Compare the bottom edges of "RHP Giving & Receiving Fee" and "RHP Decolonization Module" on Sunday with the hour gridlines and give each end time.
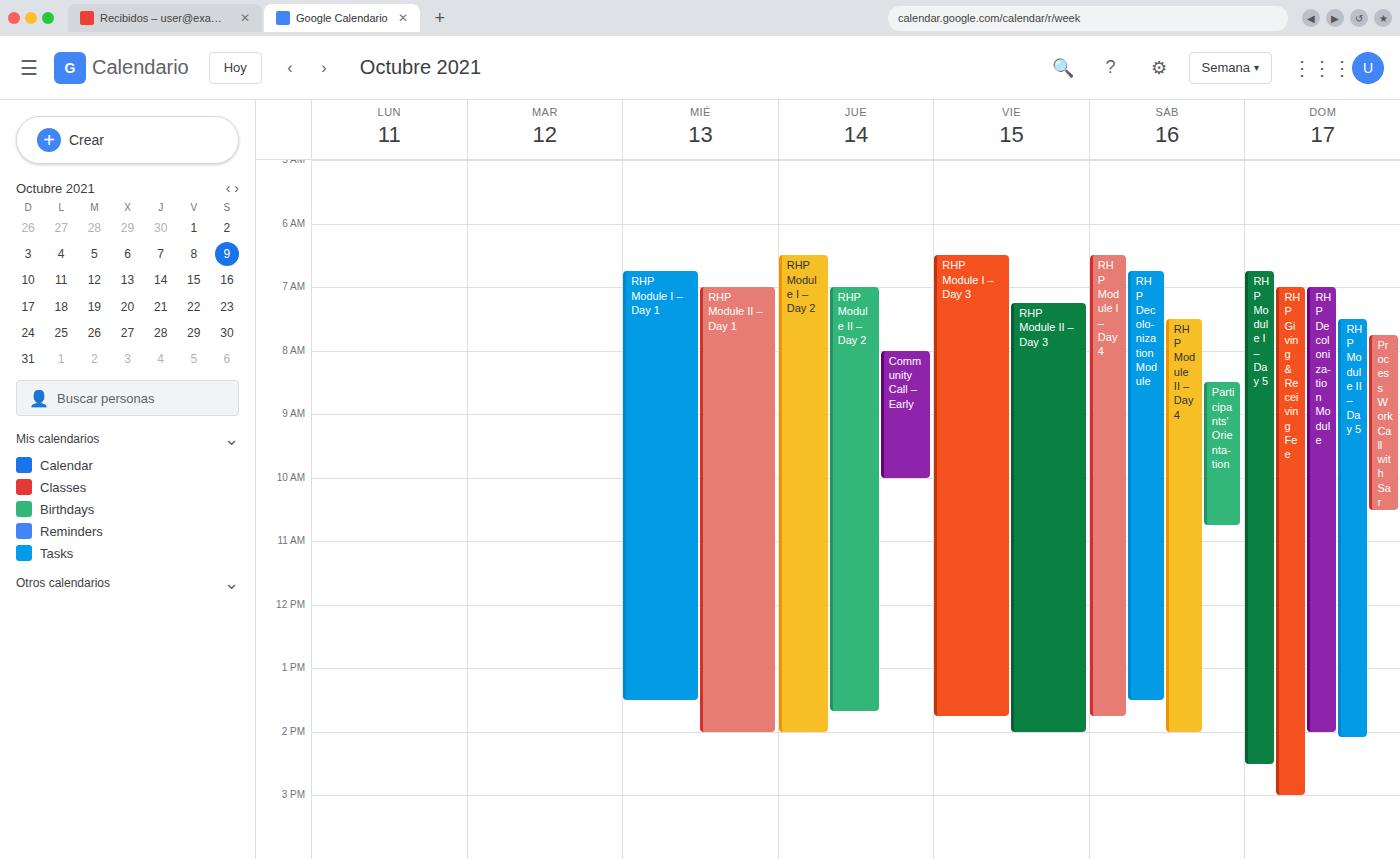
"RHP Giving & Receiving Fee": 3:00 PM, exactly on the 3 PM line. "RHP Decolonization Module": 2:00 PM, exactly on the 2 PM line.